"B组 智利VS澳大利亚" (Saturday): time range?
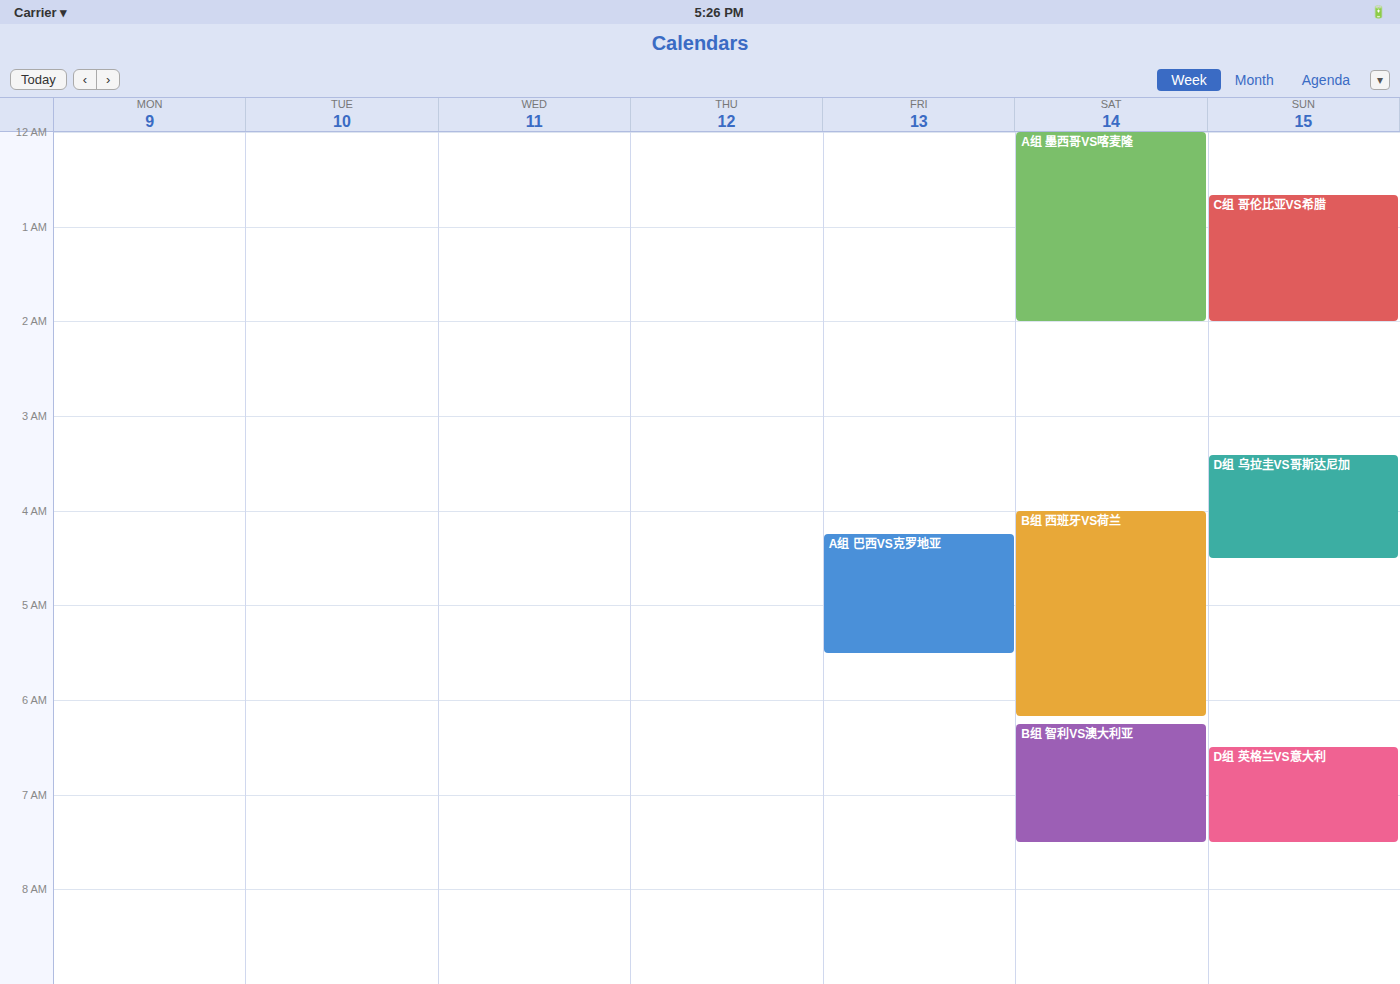
6:15 AM to 7:30 AM